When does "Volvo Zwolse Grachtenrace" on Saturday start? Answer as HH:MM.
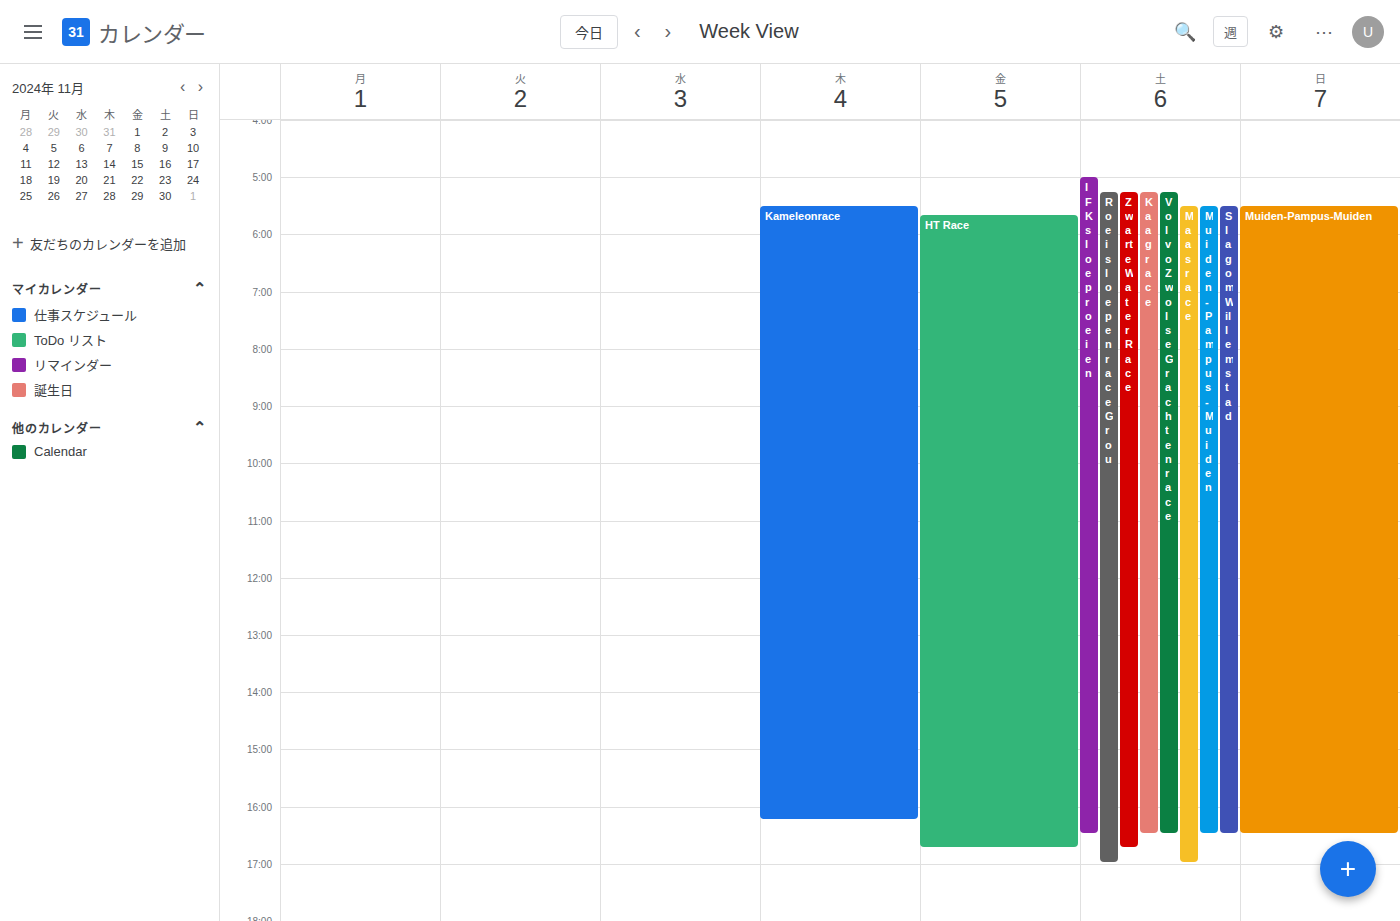
05:15